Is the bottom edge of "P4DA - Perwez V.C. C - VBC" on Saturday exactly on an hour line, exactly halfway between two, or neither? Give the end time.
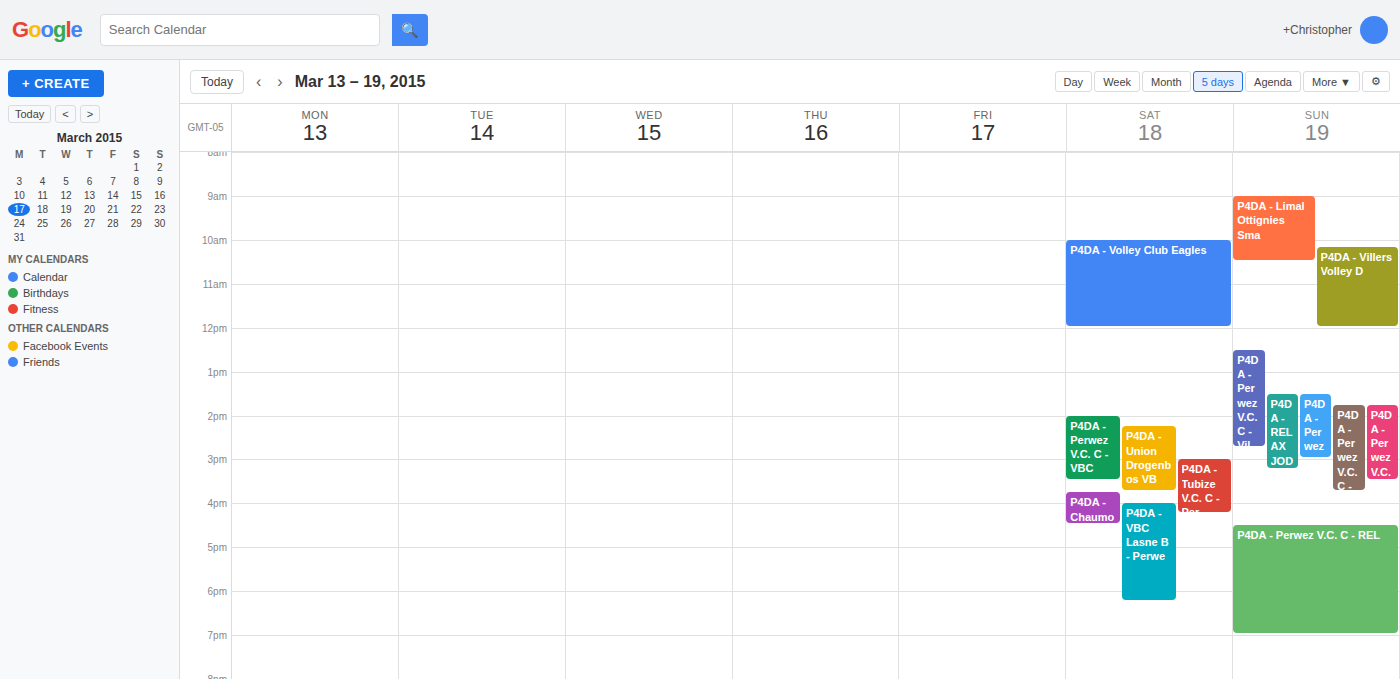
15:30 -- halfway between the 15:00 and 16:00 lines.